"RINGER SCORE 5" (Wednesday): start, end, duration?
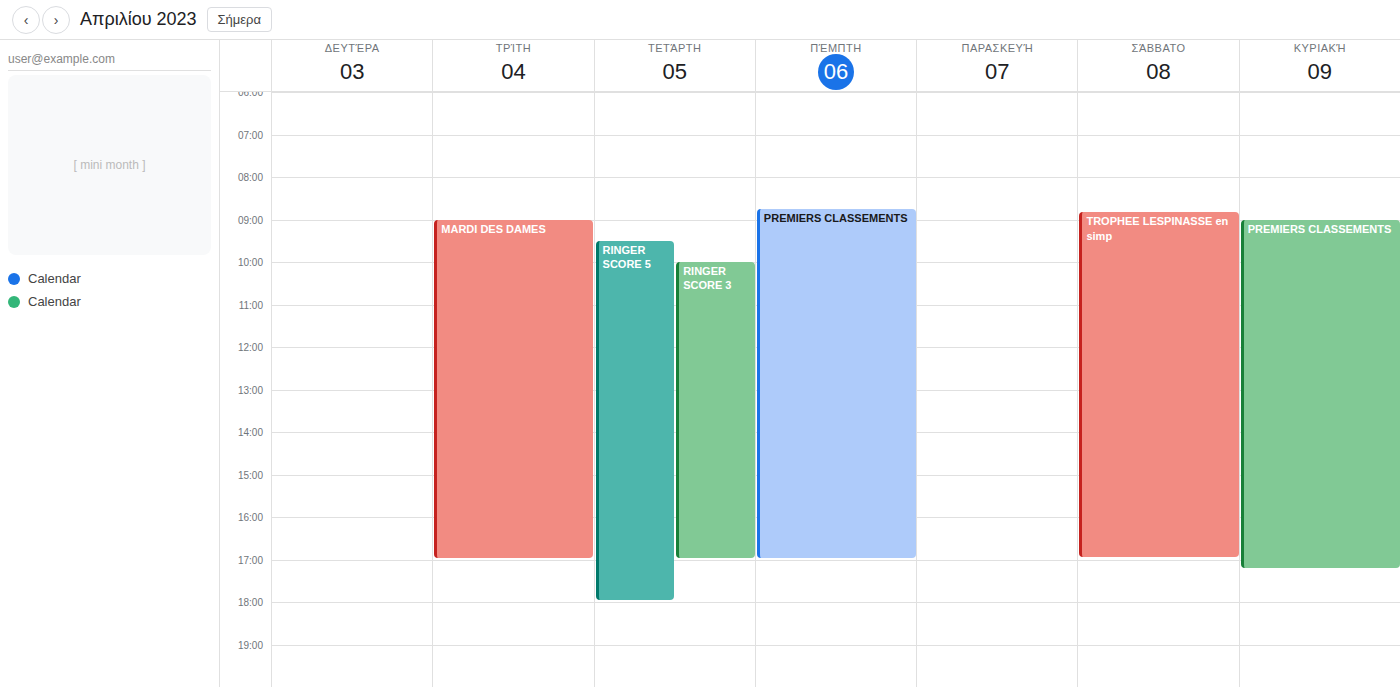
9:30 AM to 6:00 PM, 8 hours 30 minutes